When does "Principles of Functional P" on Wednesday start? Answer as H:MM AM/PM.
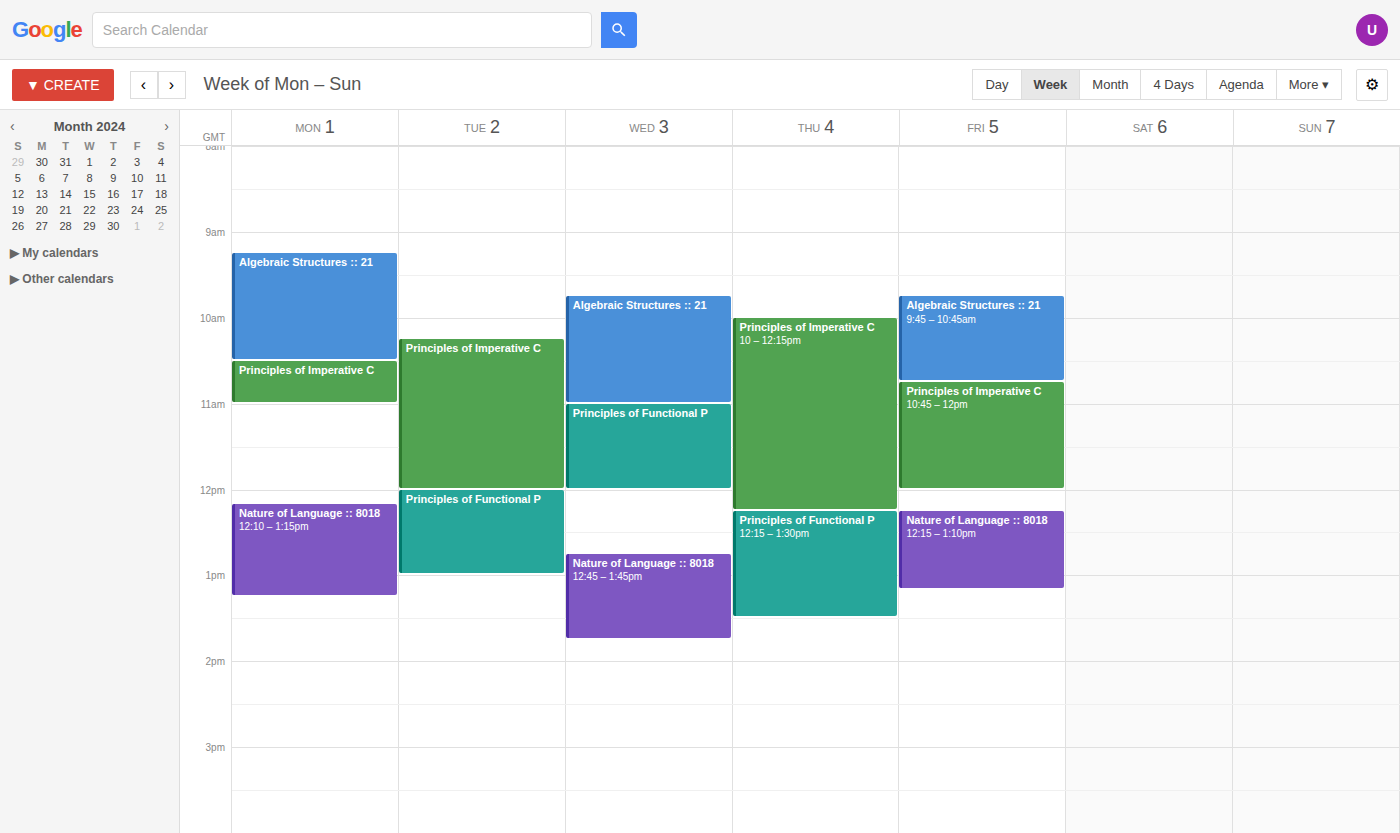
11:00 AM